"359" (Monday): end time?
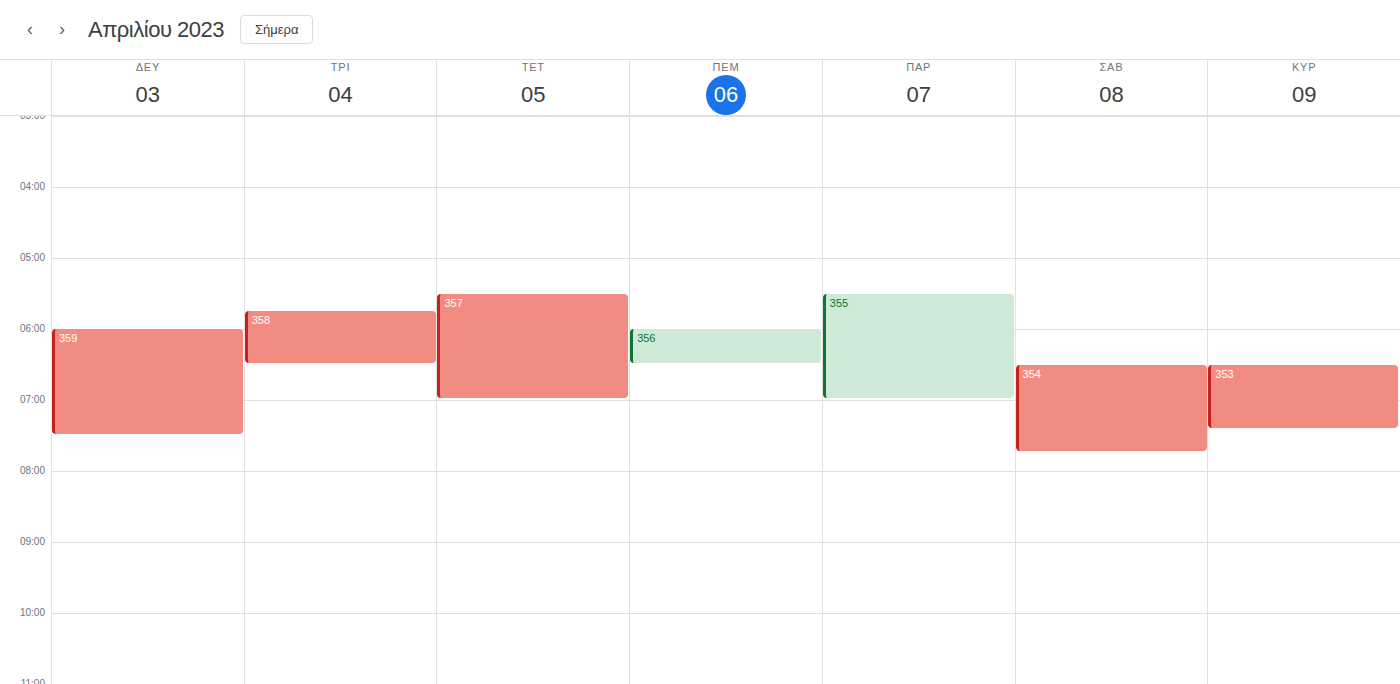
7:30 AM